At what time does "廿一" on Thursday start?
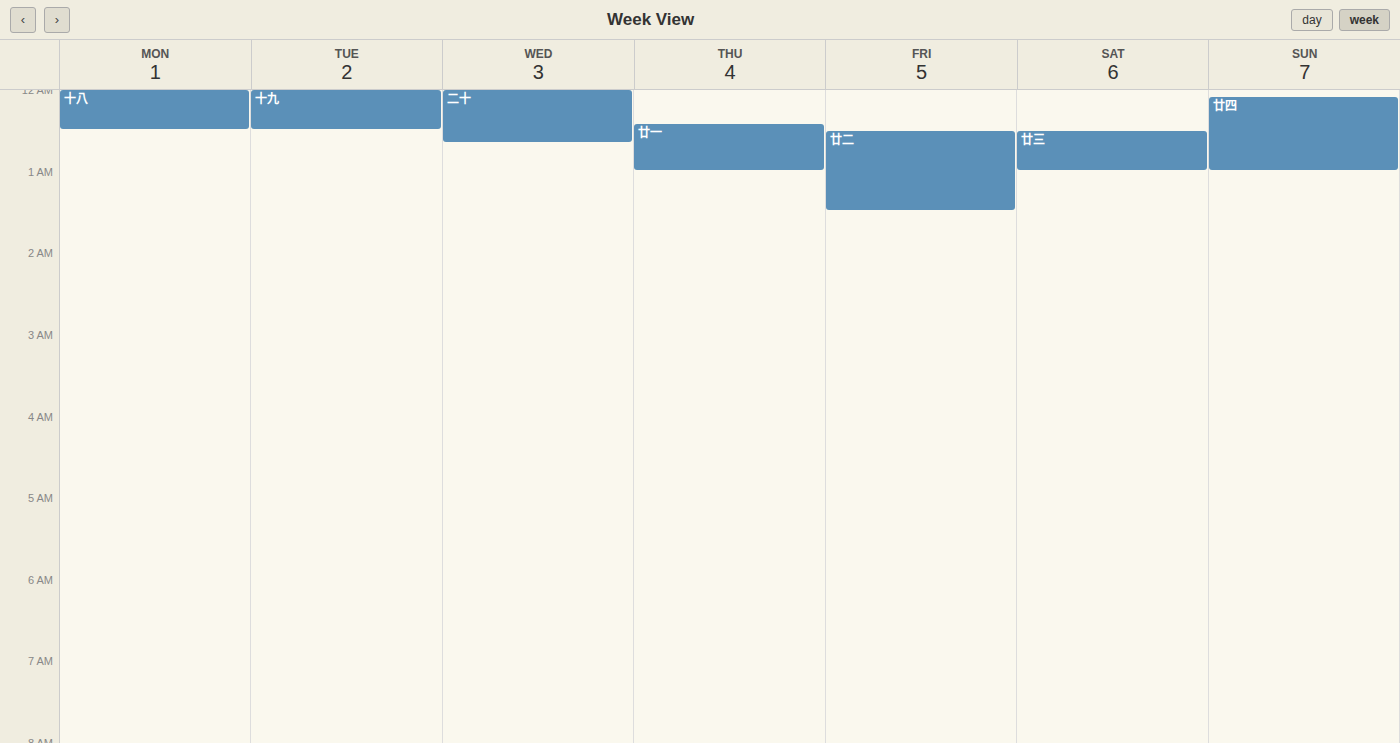
12:25 AM